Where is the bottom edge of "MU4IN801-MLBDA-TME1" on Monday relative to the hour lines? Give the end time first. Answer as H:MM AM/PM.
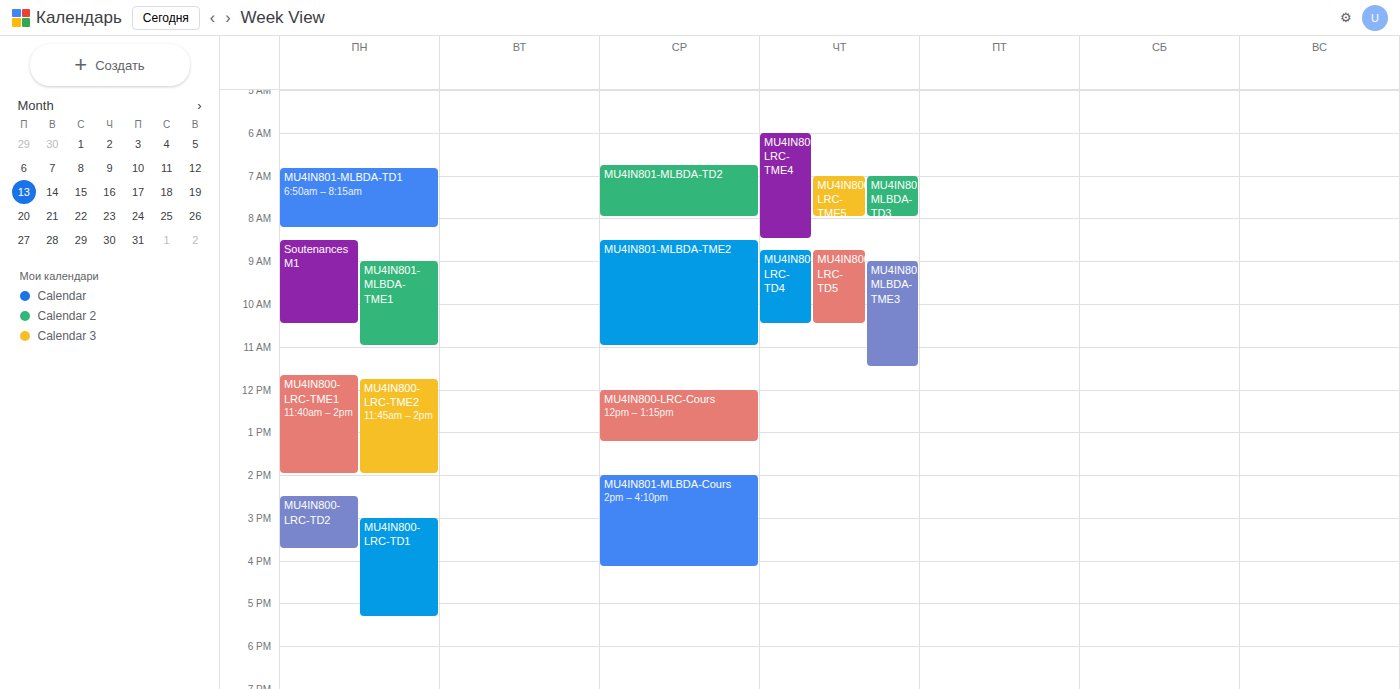
11:00 AM -- exactly on the 11 AM line.